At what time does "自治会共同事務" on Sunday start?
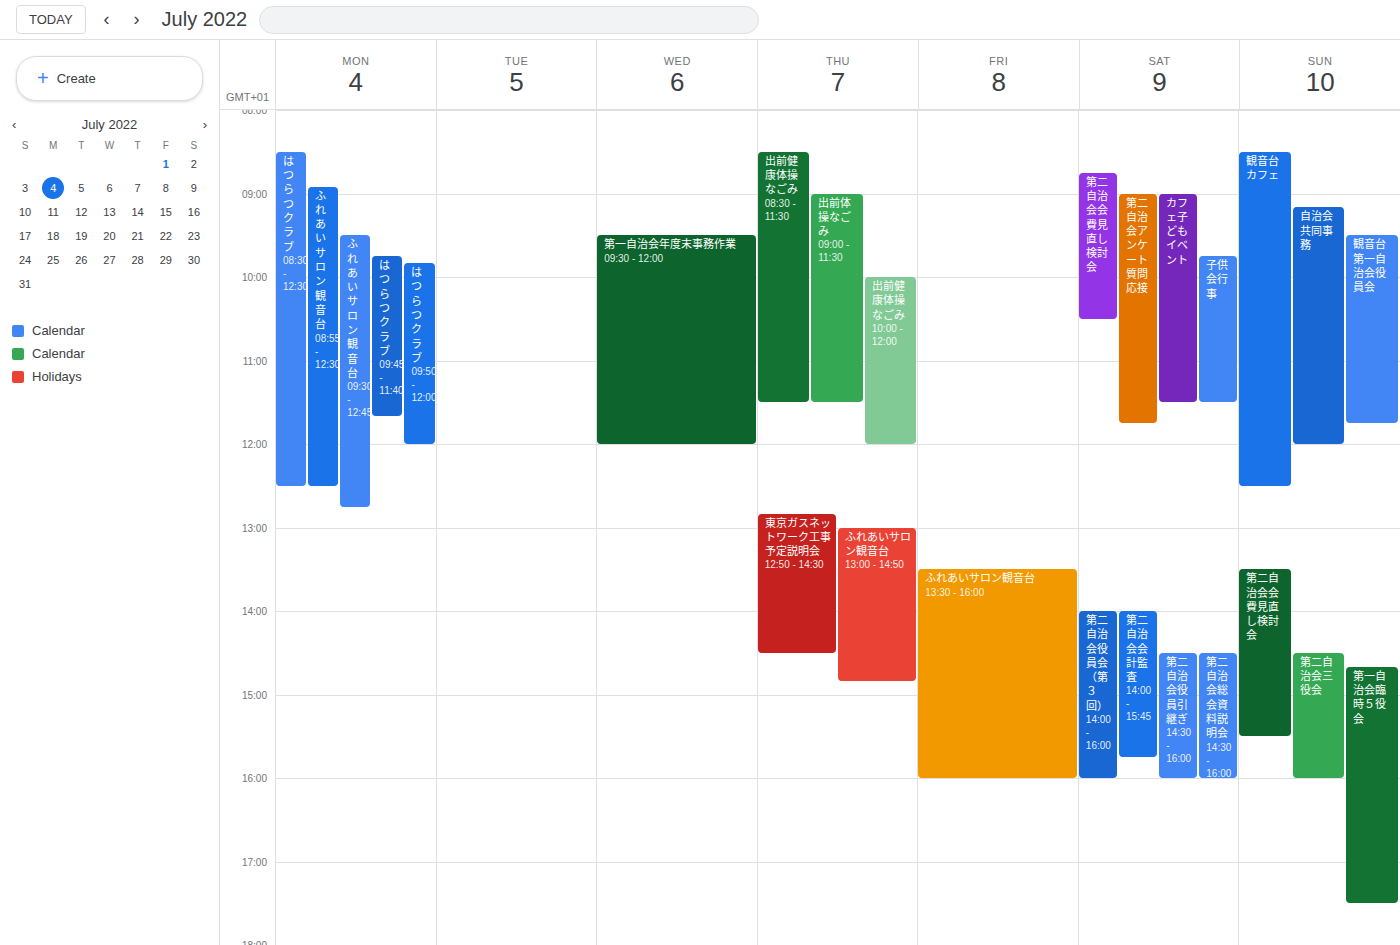
9:10 AM